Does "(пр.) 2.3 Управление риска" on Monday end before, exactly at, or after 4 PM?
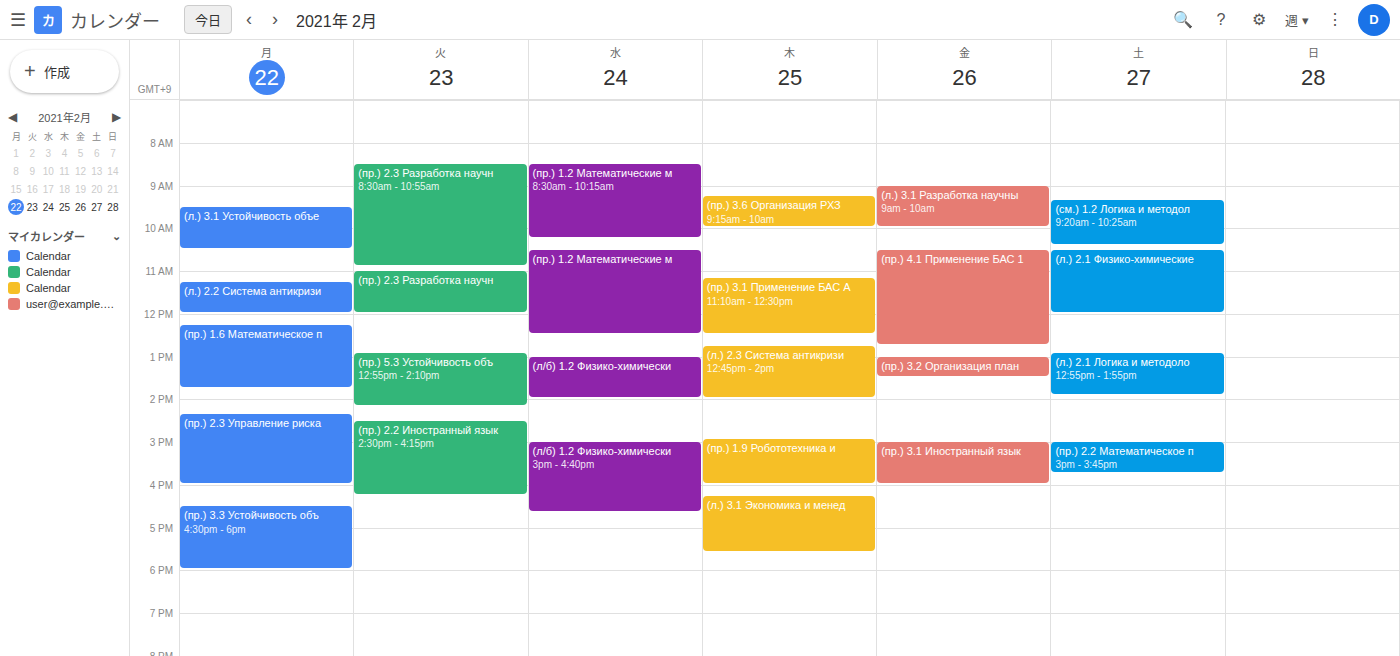
4:00 PM -- exactly at 4 PM, on the 4 PM line.